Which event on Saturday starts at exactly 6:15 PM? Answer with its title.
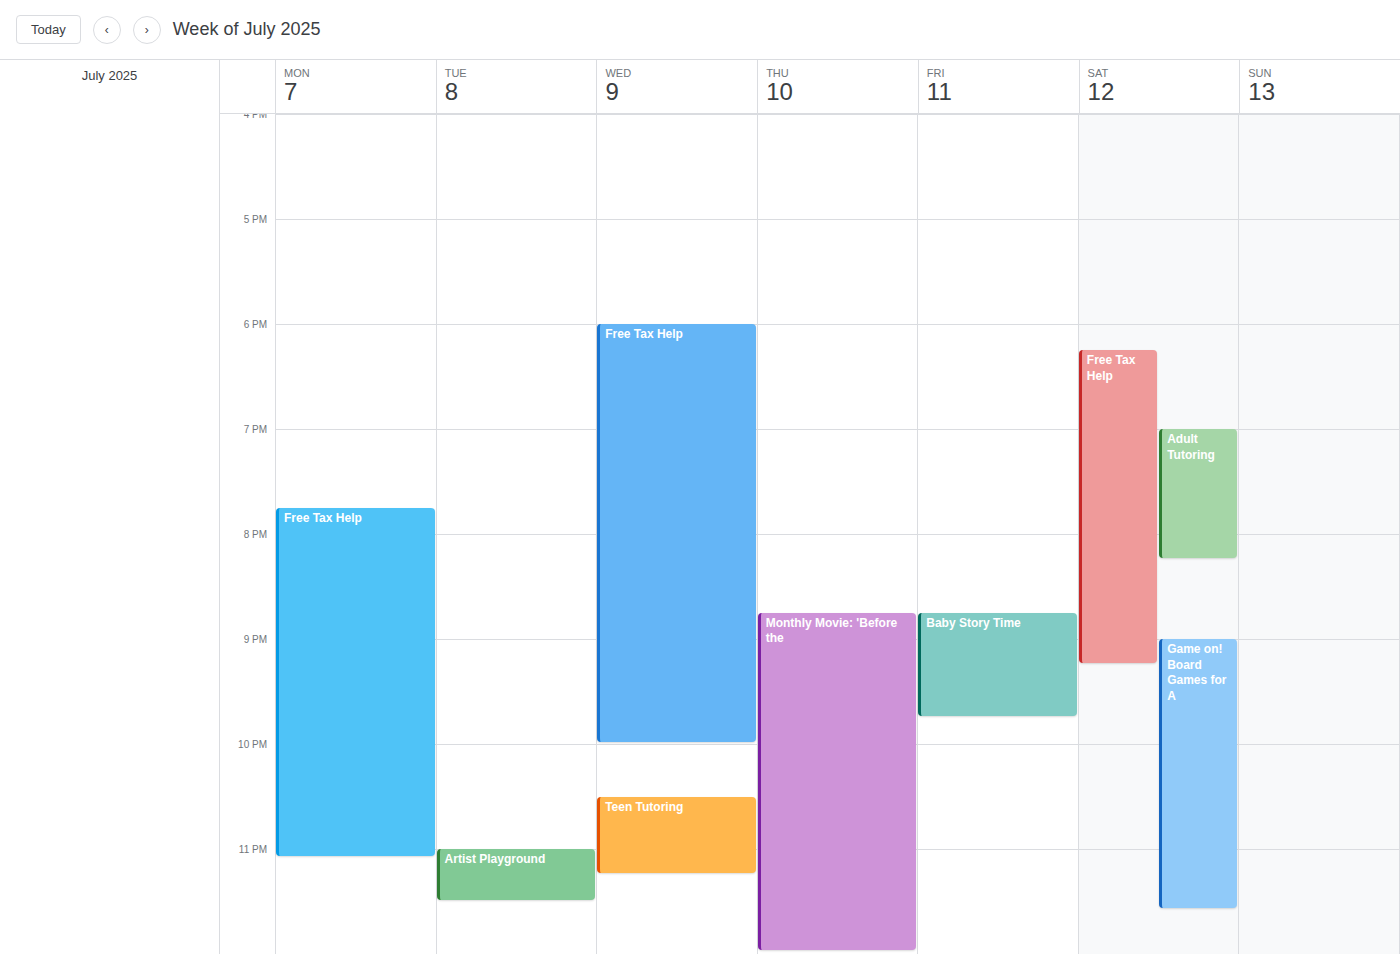
"Free Tax Help"